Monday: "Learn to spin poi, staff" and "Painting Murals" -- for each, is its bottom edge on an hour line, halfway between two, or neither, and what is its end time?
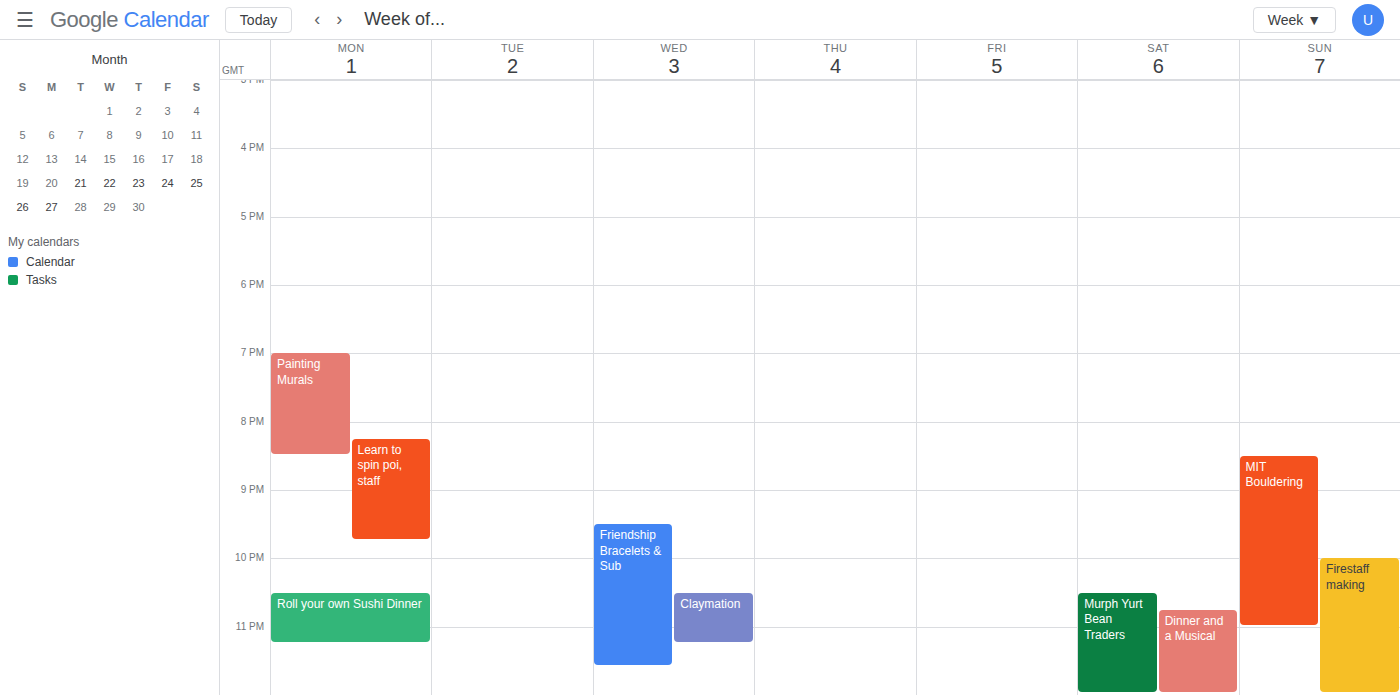
"Learn to spin poi, staff": 9:45 PM, neither: three quarters of the way from the 9 PM line to the 10 PM line. "Painting Murals": 8:30 PM, halfway between the 8 PM and 9 PM lines.